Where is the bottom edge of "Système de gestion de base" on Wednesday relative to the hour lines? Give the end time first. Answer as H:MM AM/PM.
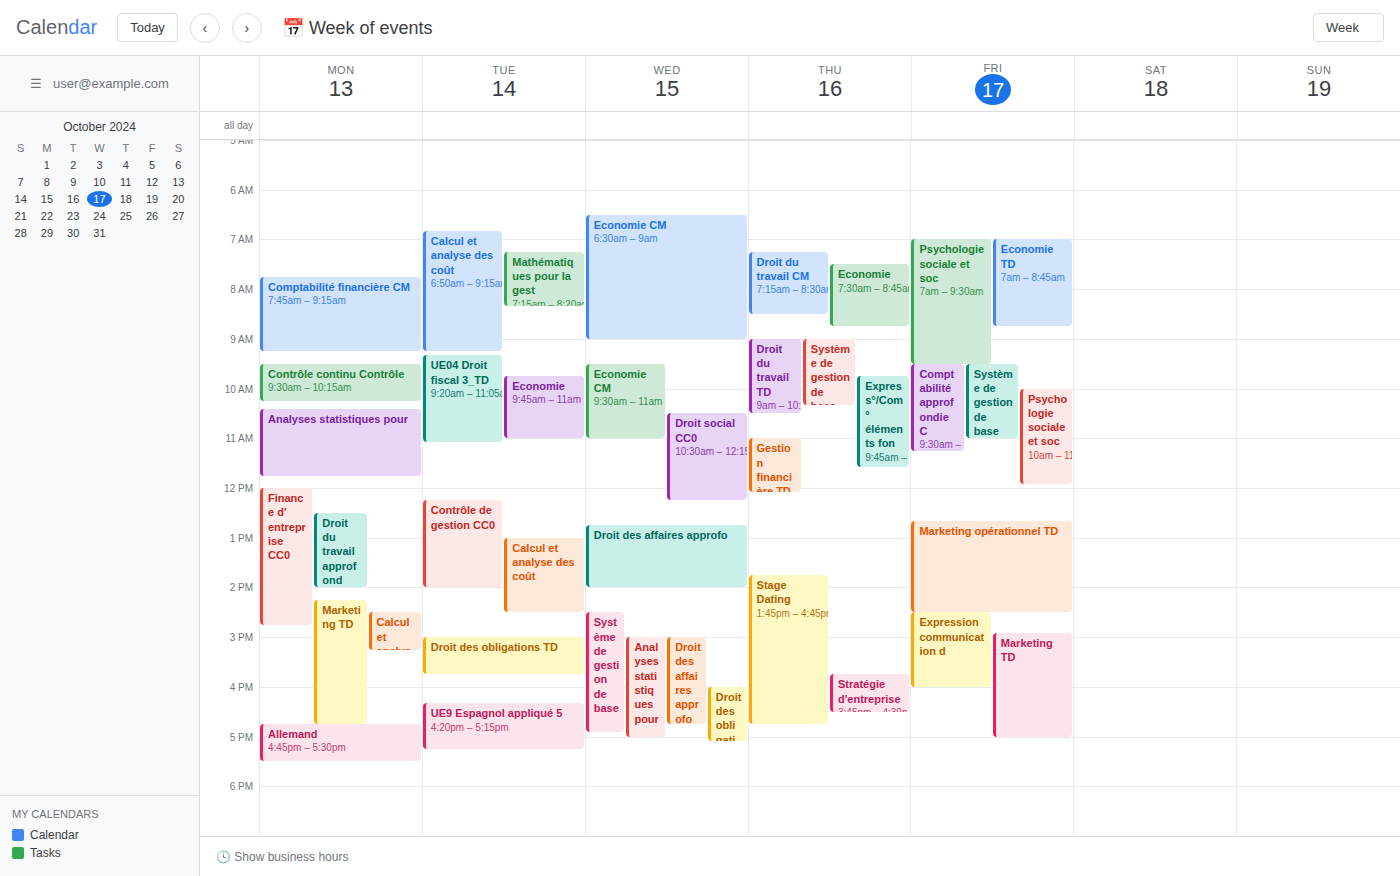
4:55 PM -- neither: 55 minutes below the 4 PM line and 5 minutes above the 5 PM line.